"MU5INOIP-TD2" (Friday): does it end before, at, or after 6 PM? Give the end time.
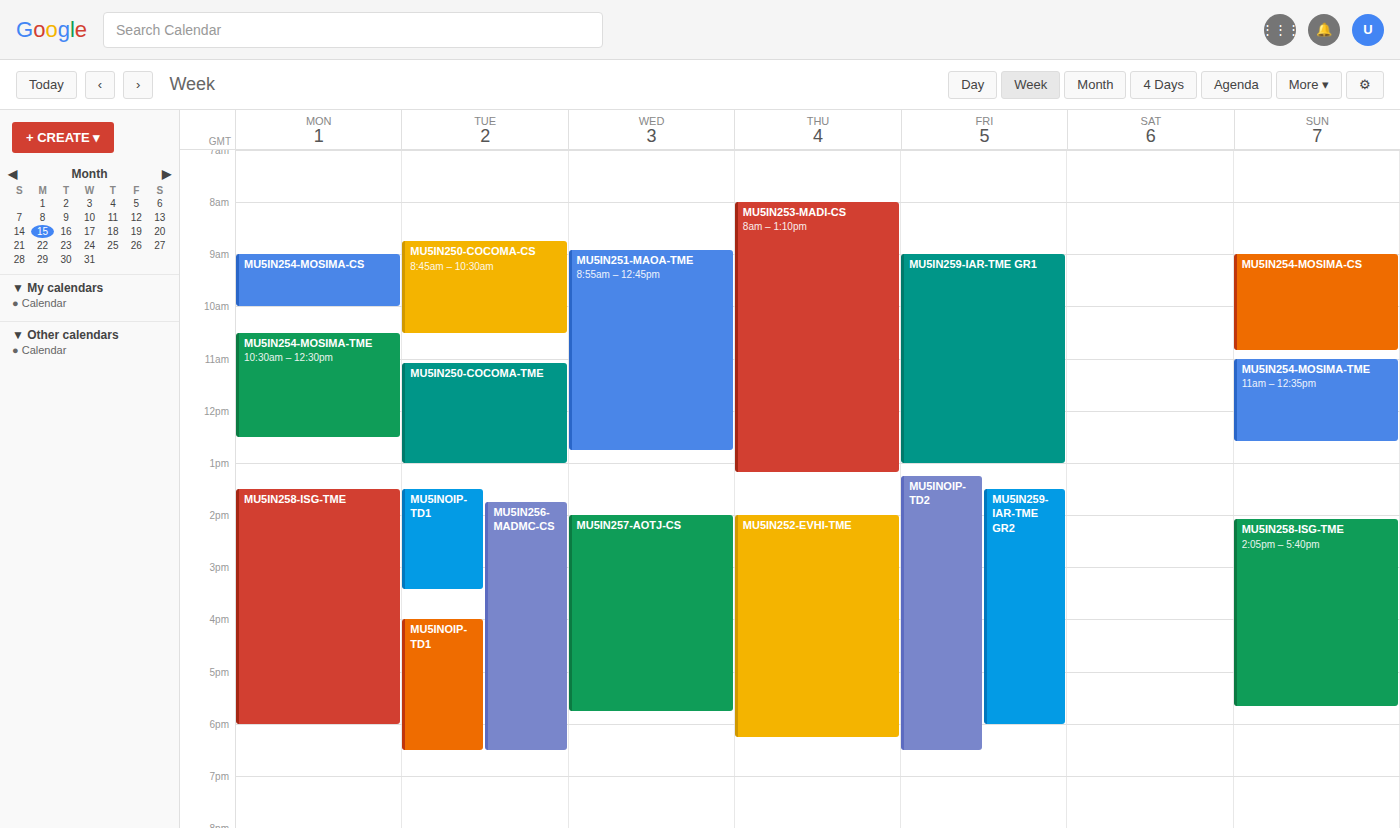
6:30 PM -- after 6 PM, 30 minutes below the 6 PM line.